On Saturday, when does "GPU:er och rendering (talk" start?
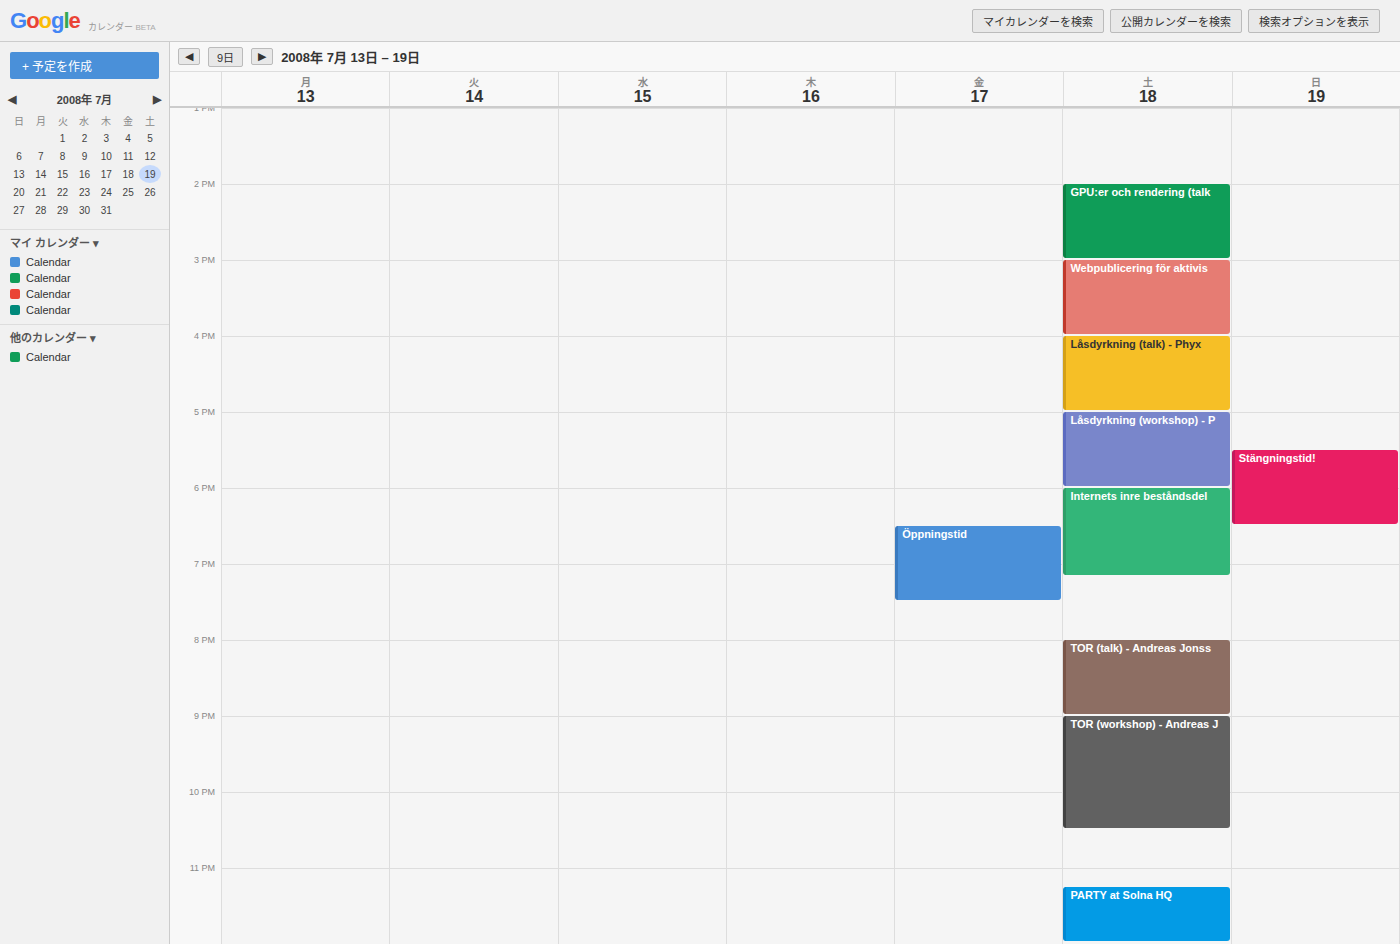
14:00